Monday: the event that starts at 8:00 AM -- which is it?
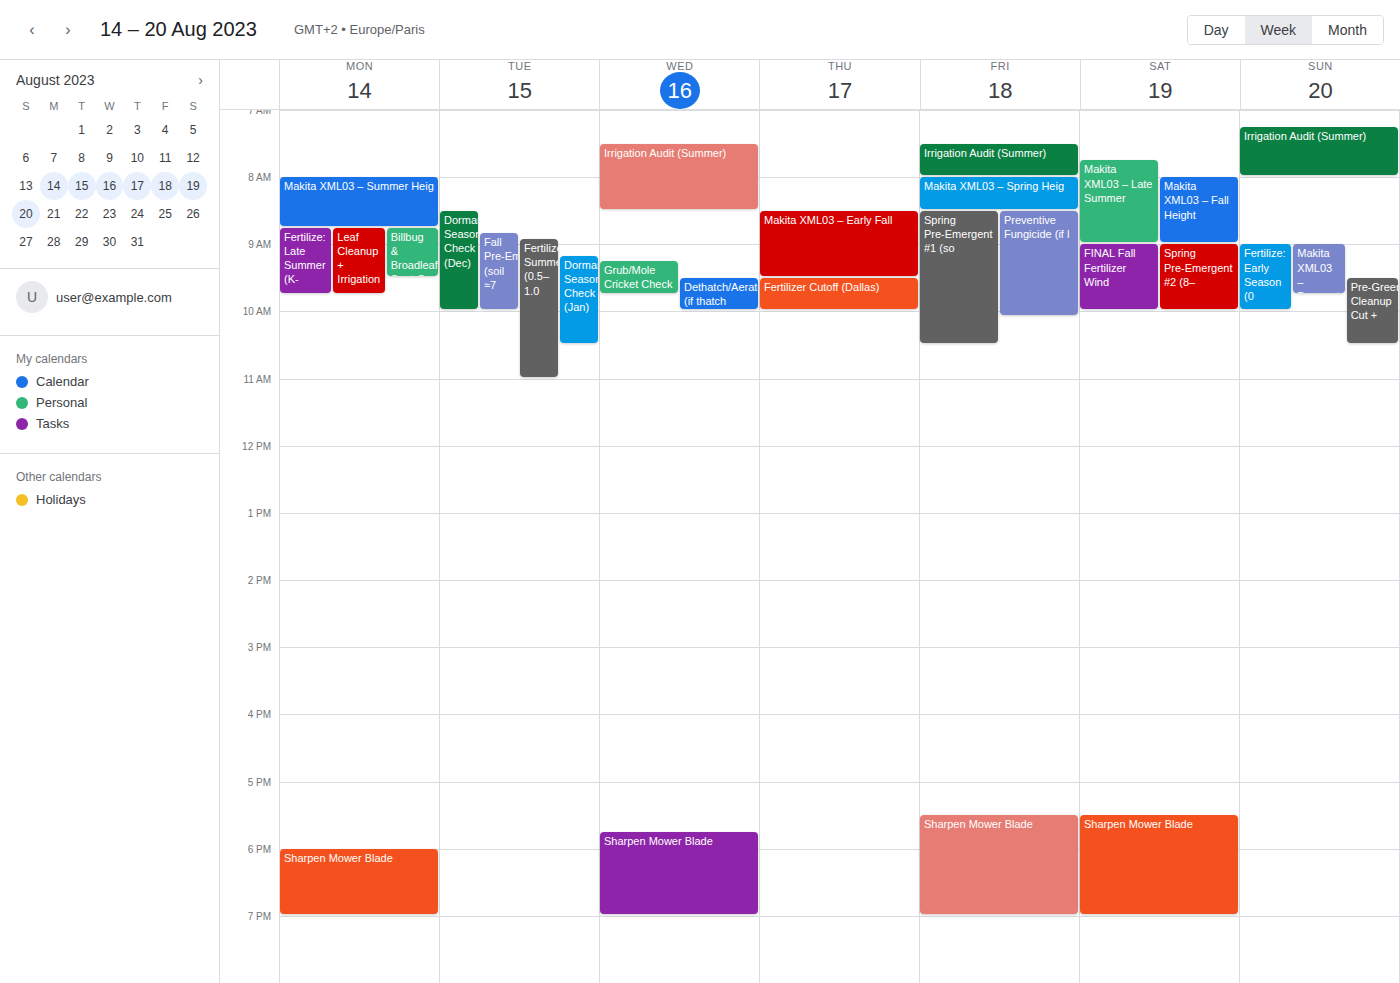
"Makita XML03 – Summer Heig"